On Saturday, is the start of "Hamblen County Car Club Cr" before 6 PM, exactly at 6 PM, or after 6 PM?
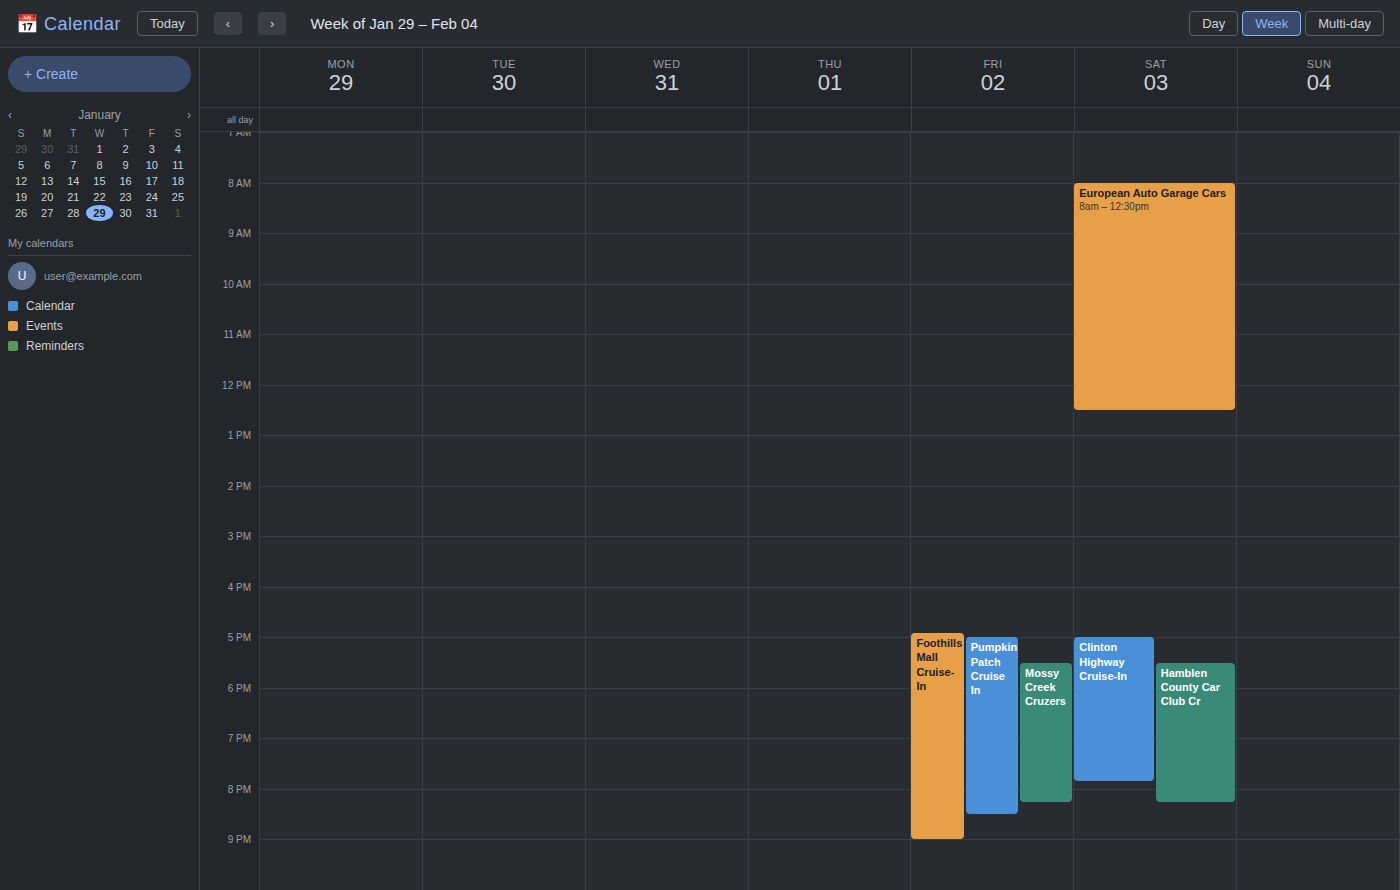
5:30 PM -- before 6 PM, 30 minutes above the 6 PM line.